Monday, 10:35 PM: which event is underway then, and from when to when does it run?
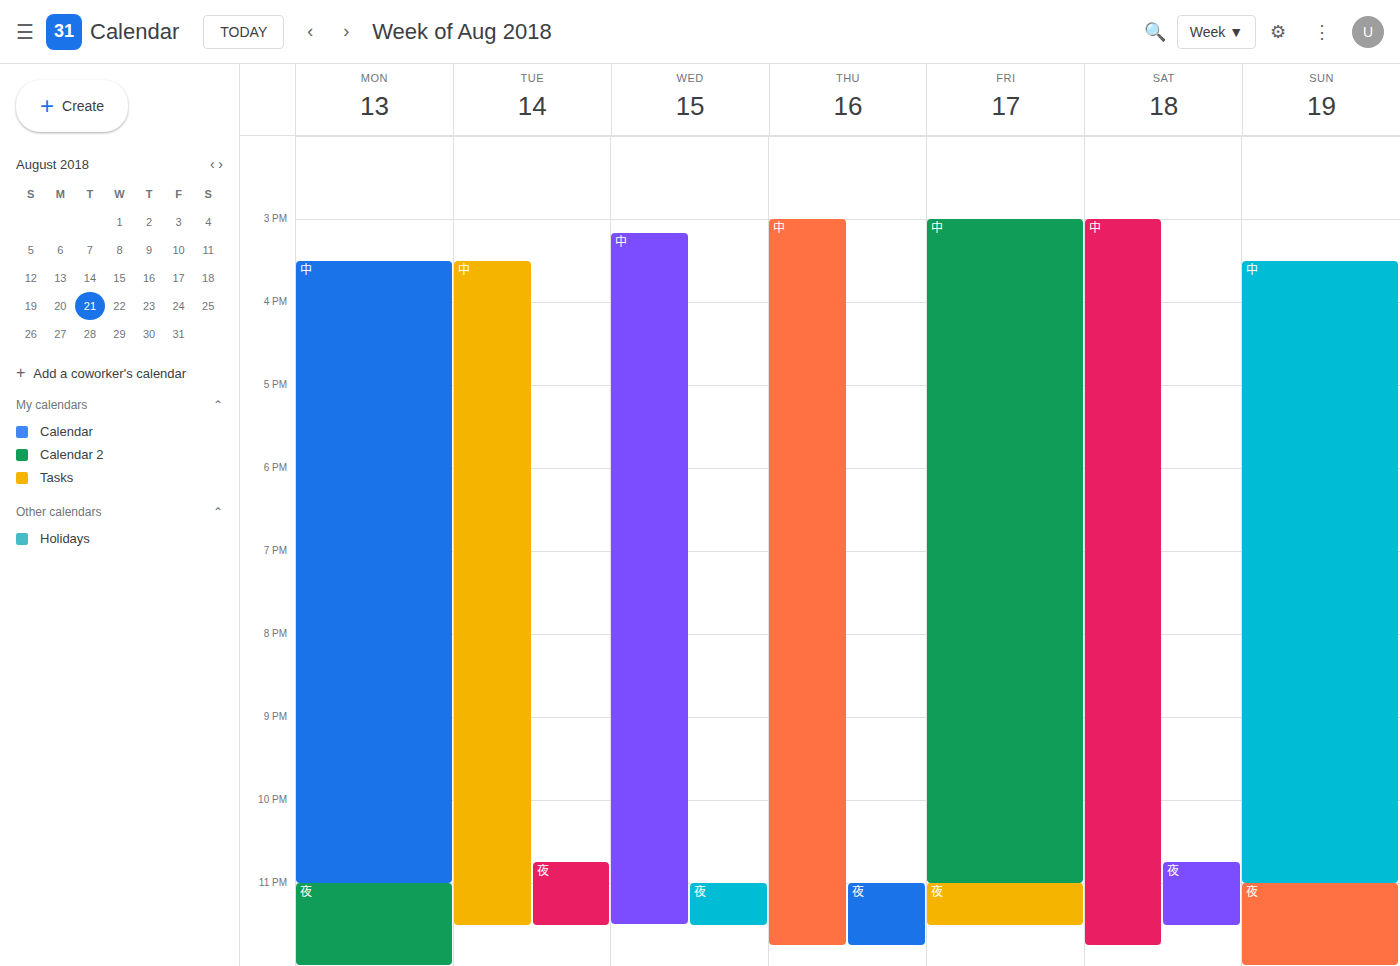
"中", 3:30 PM to 11:00 PM